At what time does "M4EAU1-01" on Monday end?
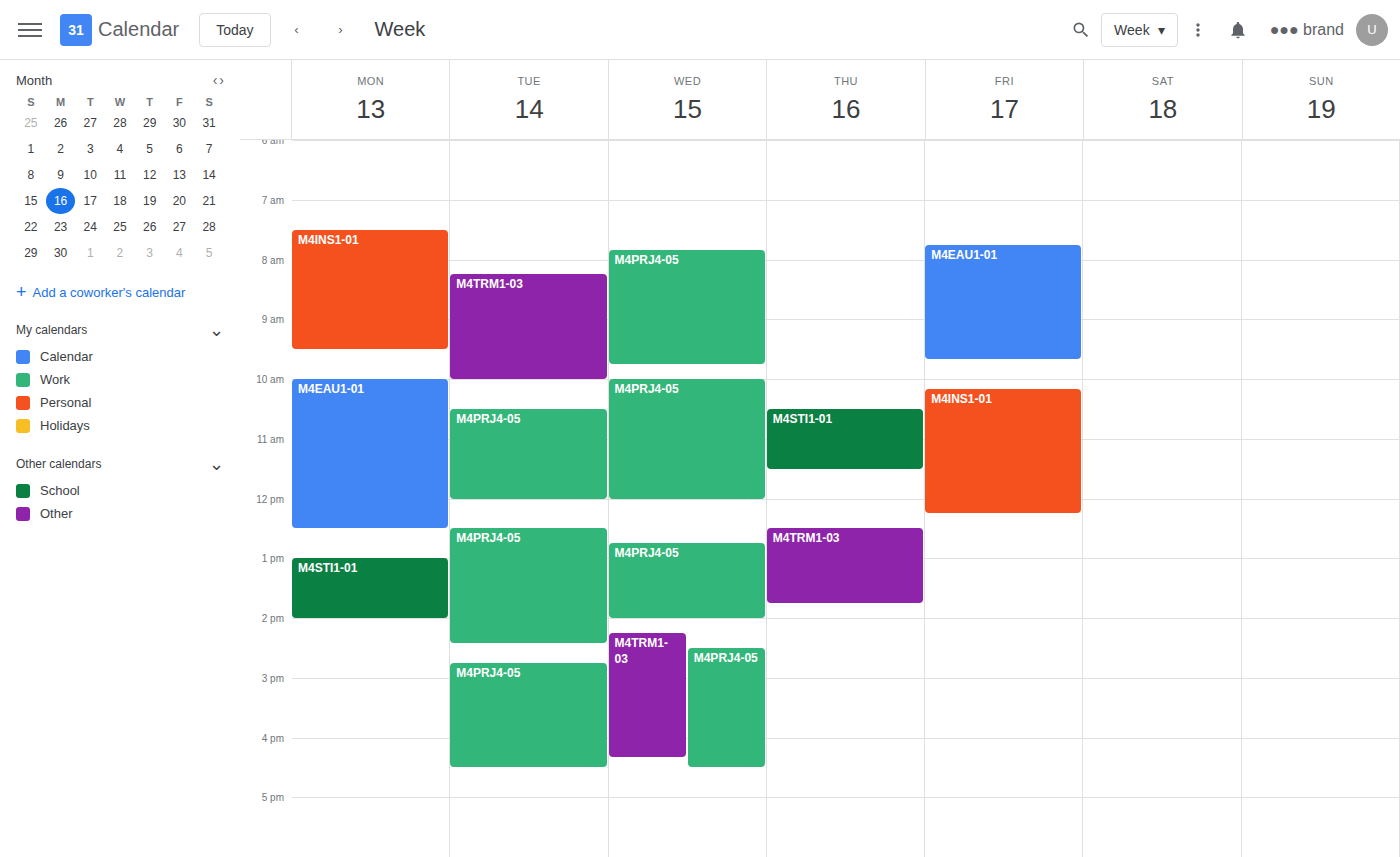
12:30 PM